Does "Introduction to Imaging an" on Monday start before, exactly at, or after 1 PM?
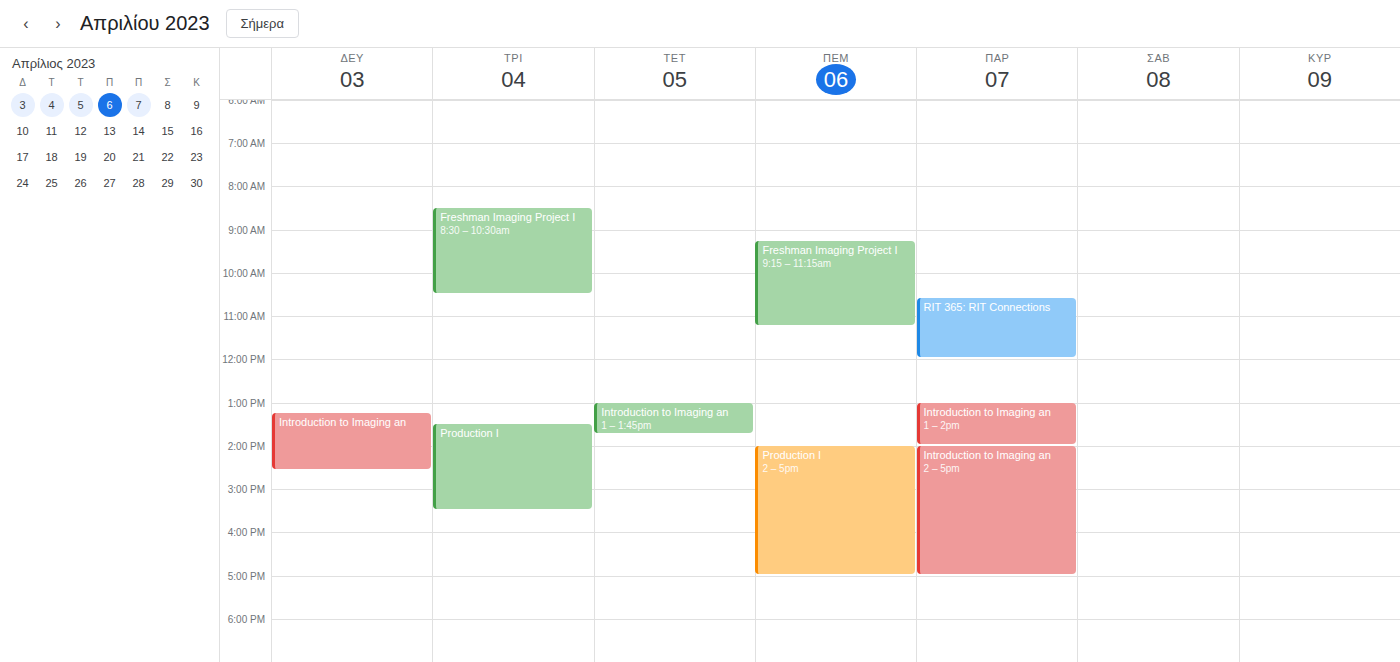
1:15 PM -- after 1 PM, 15 minutes below the 1 PM line.